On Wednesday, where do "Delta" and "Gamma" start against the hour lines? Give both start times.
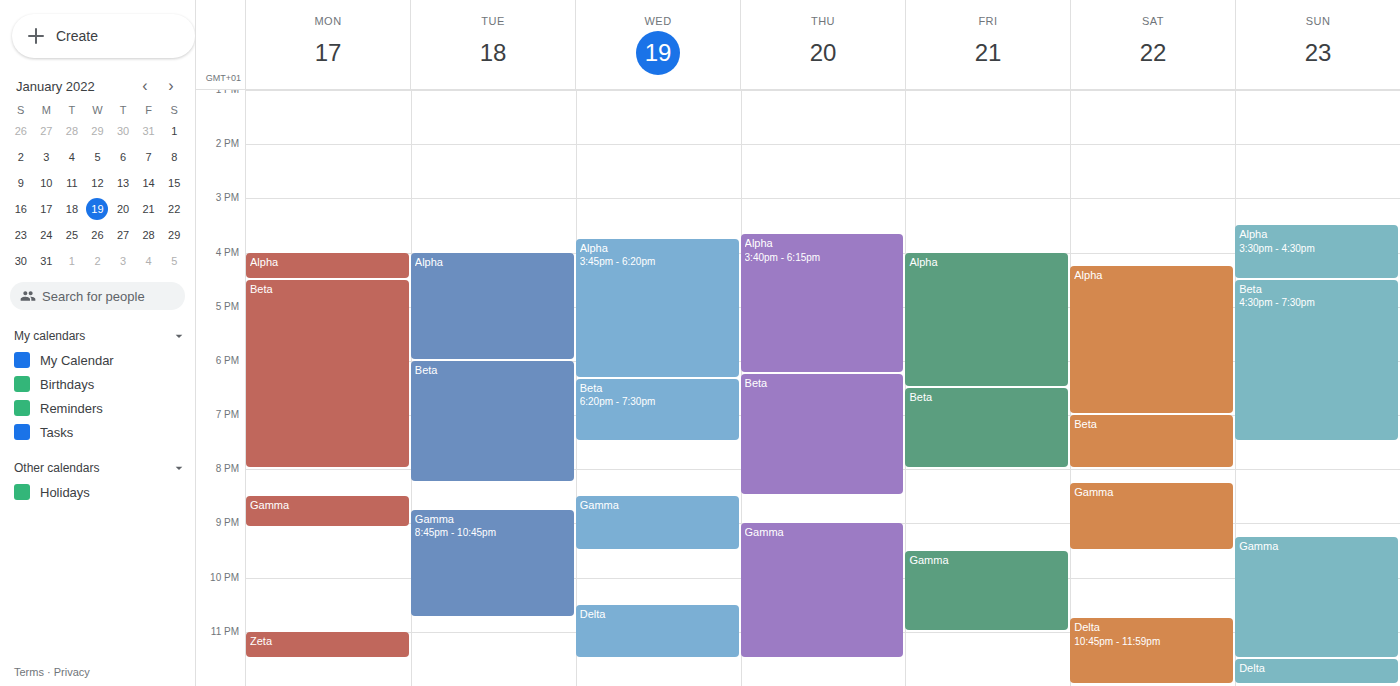
"Delta": 10:30 PM, halfway between the 10 PM and 11 PM lines. "Gamma": 8:30 PM, halfway between the 8 PM and 9 PM lines.